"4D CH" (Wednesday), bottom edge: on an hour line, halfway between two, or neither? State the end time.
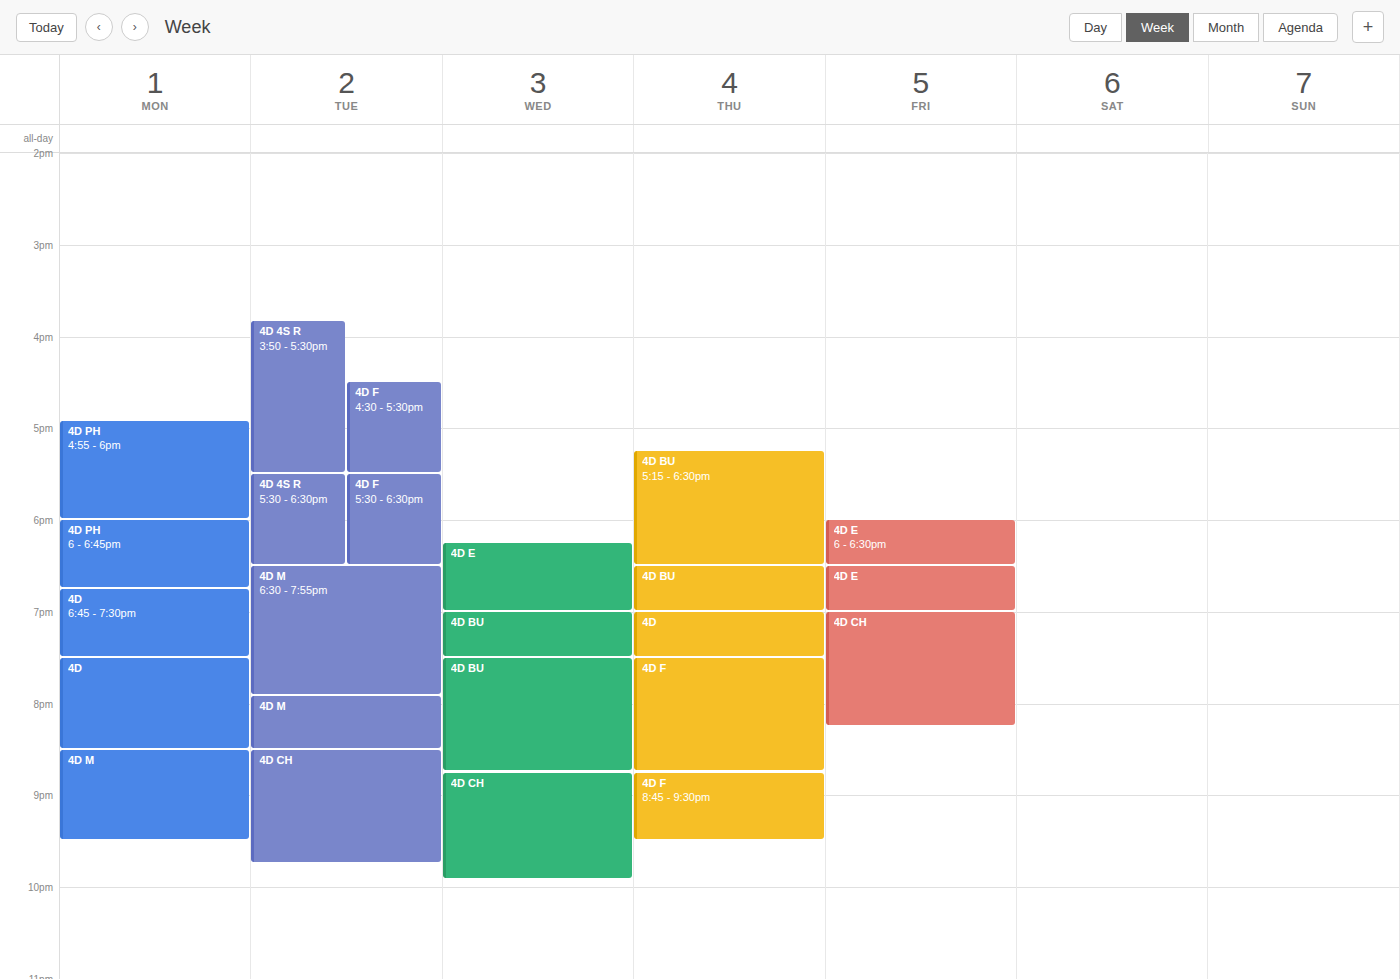
9:55 PM -- neither: 55 minutes below the 9 PM line and 5 minutes above the 10 PM line.